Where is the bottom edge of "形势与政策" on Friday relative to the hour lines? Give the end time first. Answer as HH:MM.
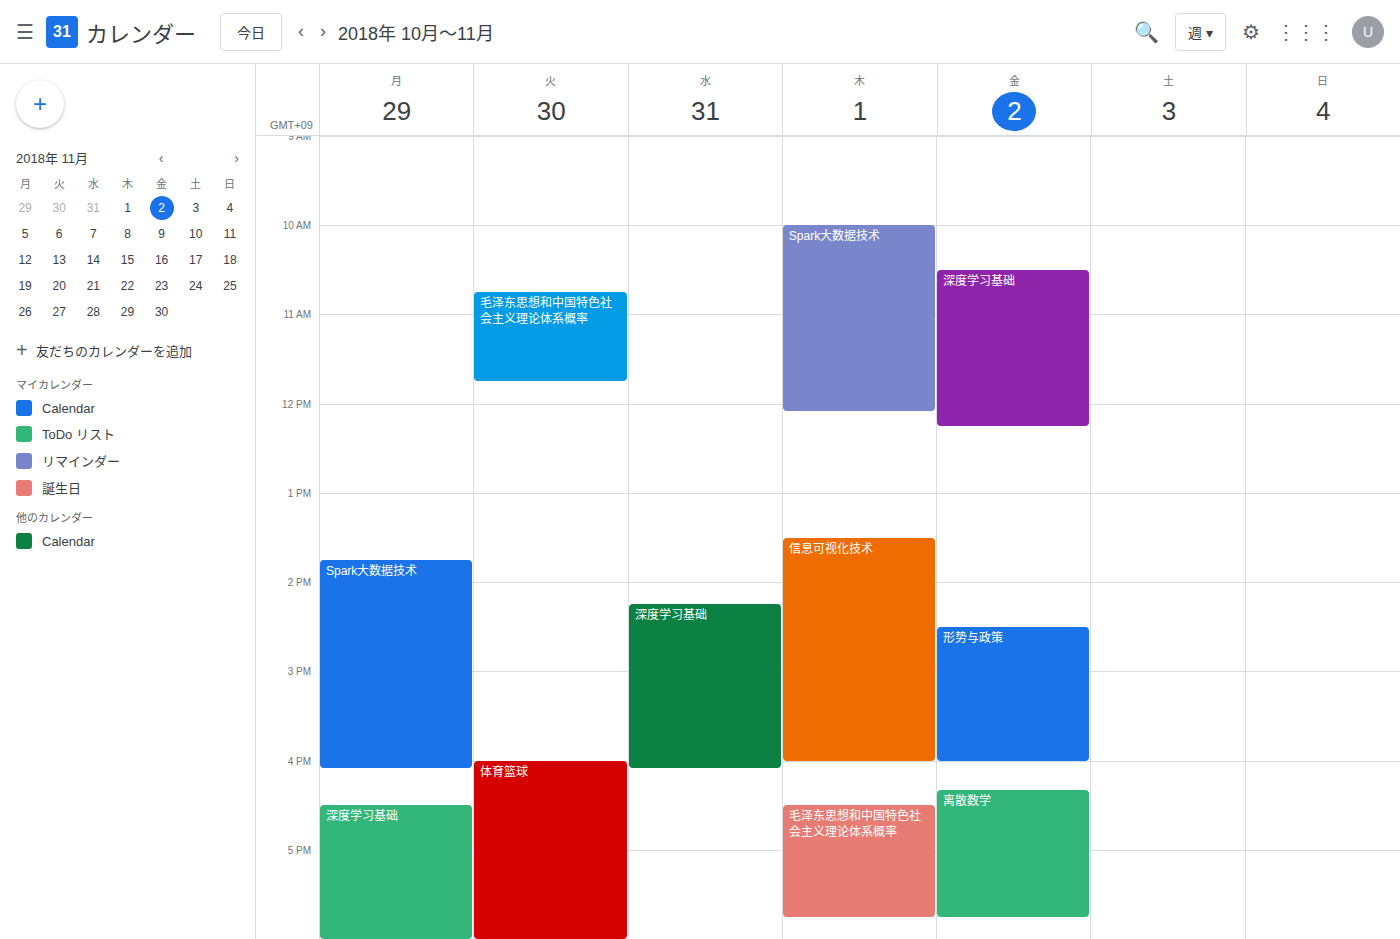
16:00 -- exactly on the 16:00 line.